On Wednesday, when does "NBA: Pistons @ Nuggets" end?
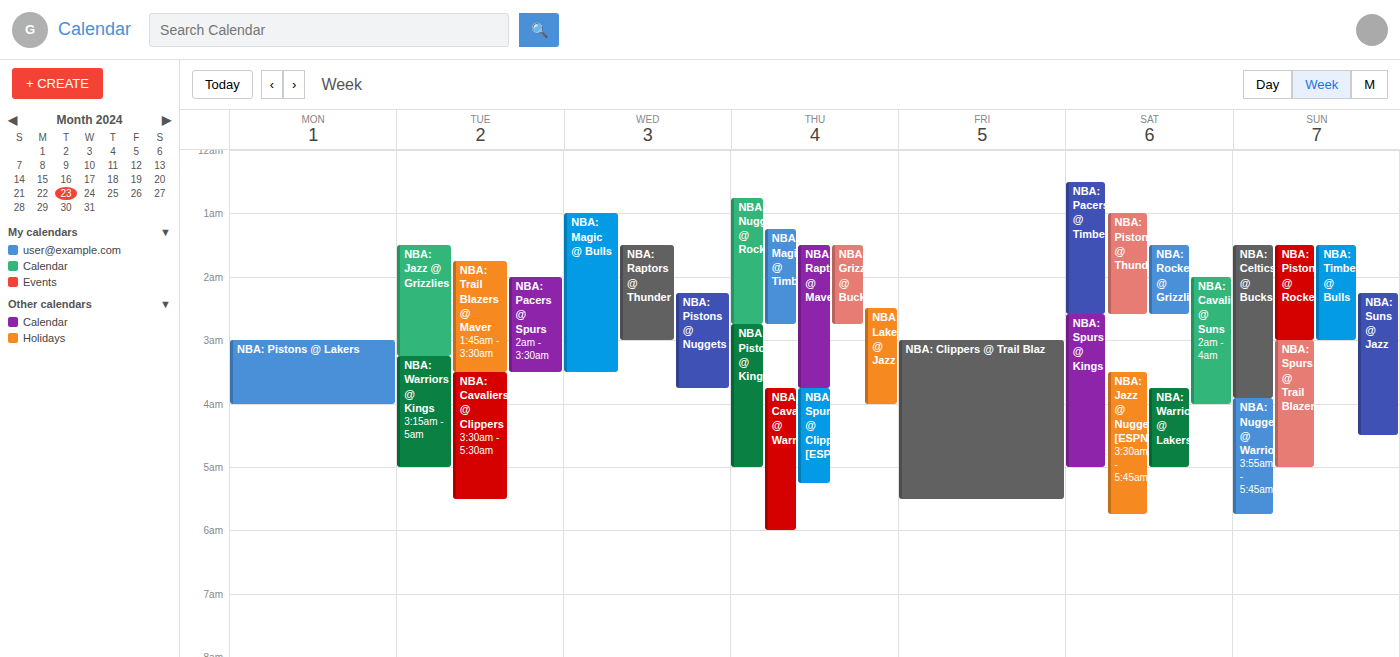
03:45